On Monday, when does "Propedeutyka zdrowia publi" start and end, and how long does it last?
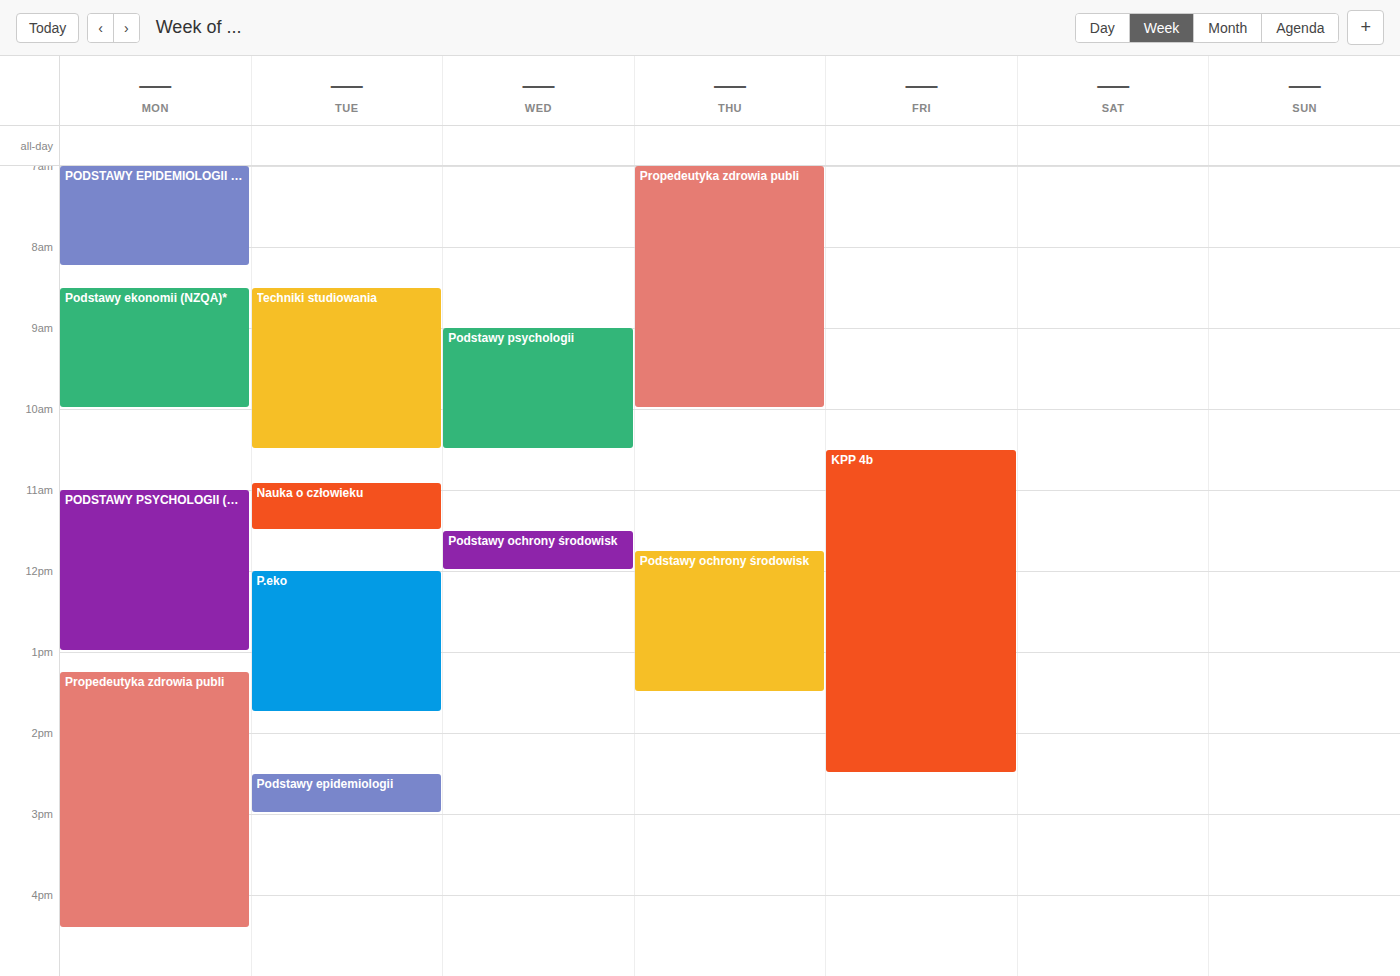
1:15 PM to 4:25 PM, 3 hours 10 minutes